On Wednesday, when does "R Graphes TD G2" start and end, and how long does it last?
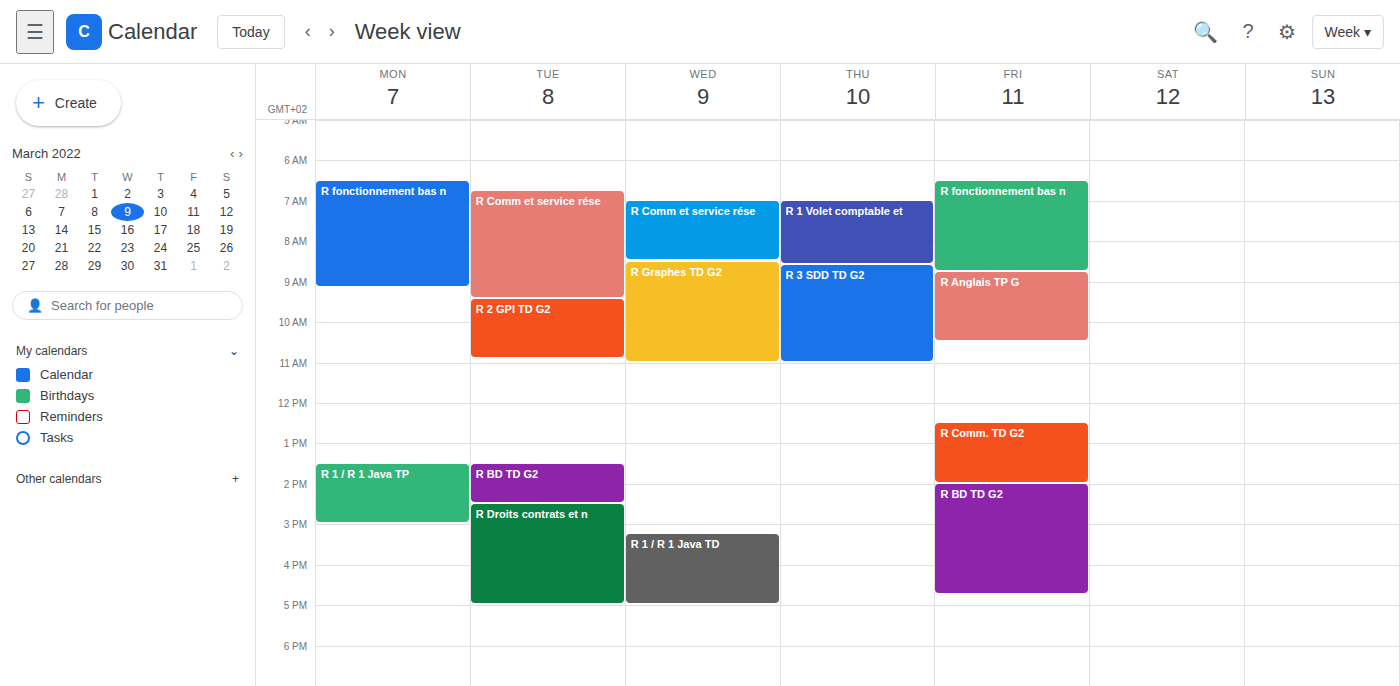
8:30 AM to 11:00 AM, 2 hours 30 minutes